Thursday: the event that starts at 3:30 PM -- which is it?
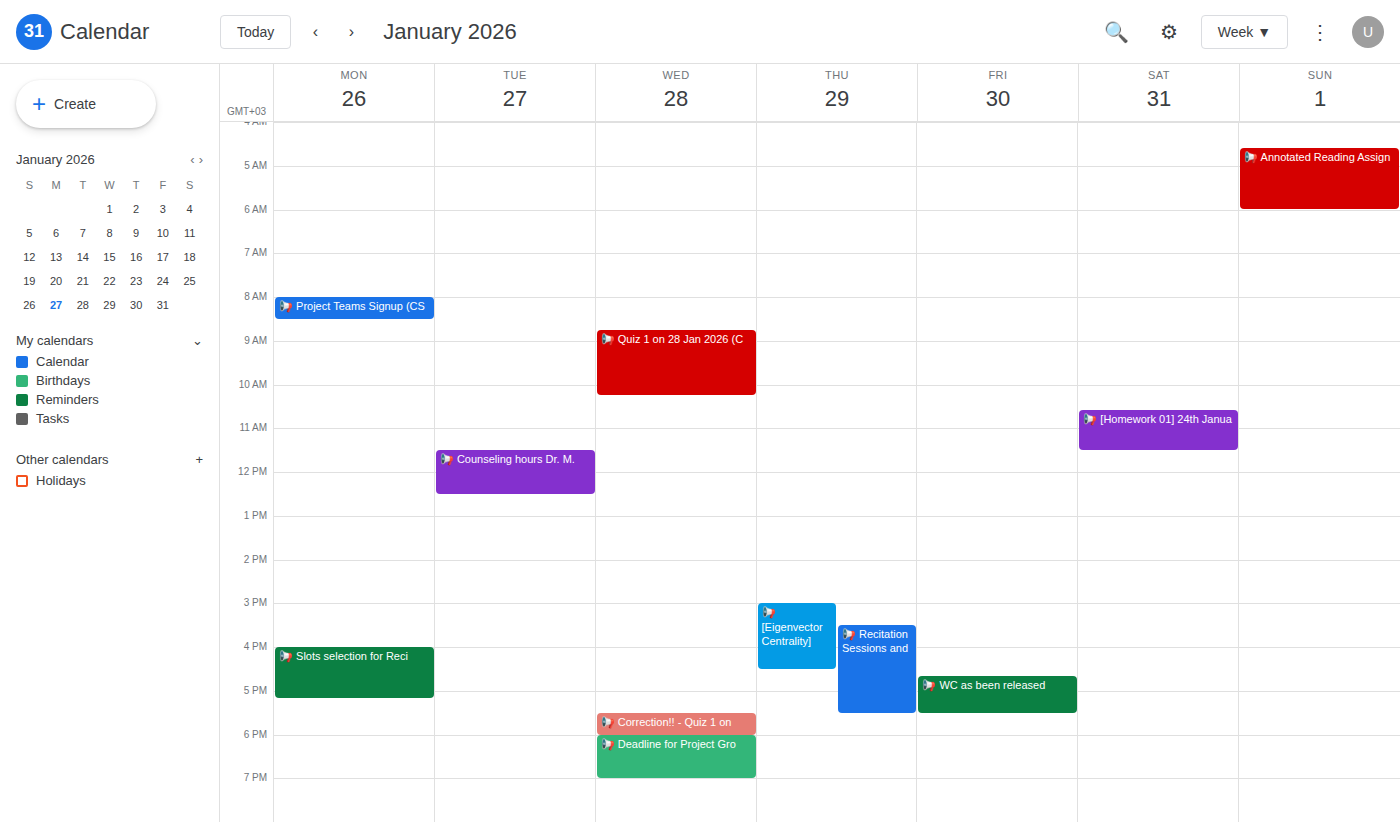
"📢 Recitation Sessions and"